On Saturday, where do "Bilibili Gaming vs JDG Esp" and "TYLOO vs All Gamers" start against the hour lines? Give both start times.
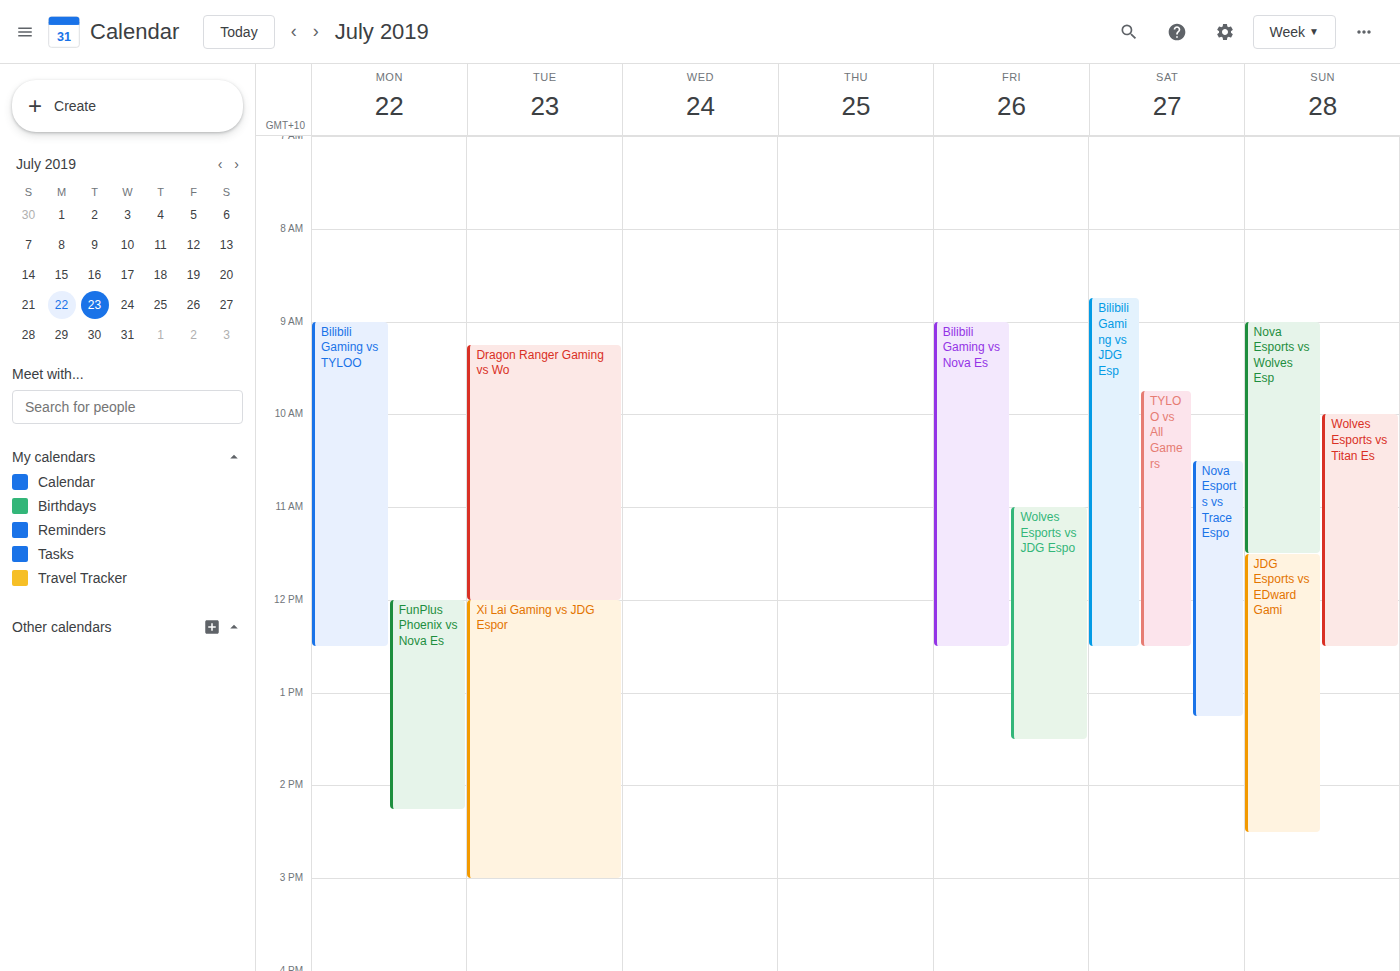
"Bilibili Gaming vs JDG Esp": 8:45 AM, neither: three quarters of the way from the 8 AM line to the 9 AM line. "TYLOO vs All Gamers": 9:45 AM, neither: three quarters of the way from the 9 AM line to the 10 AM line.